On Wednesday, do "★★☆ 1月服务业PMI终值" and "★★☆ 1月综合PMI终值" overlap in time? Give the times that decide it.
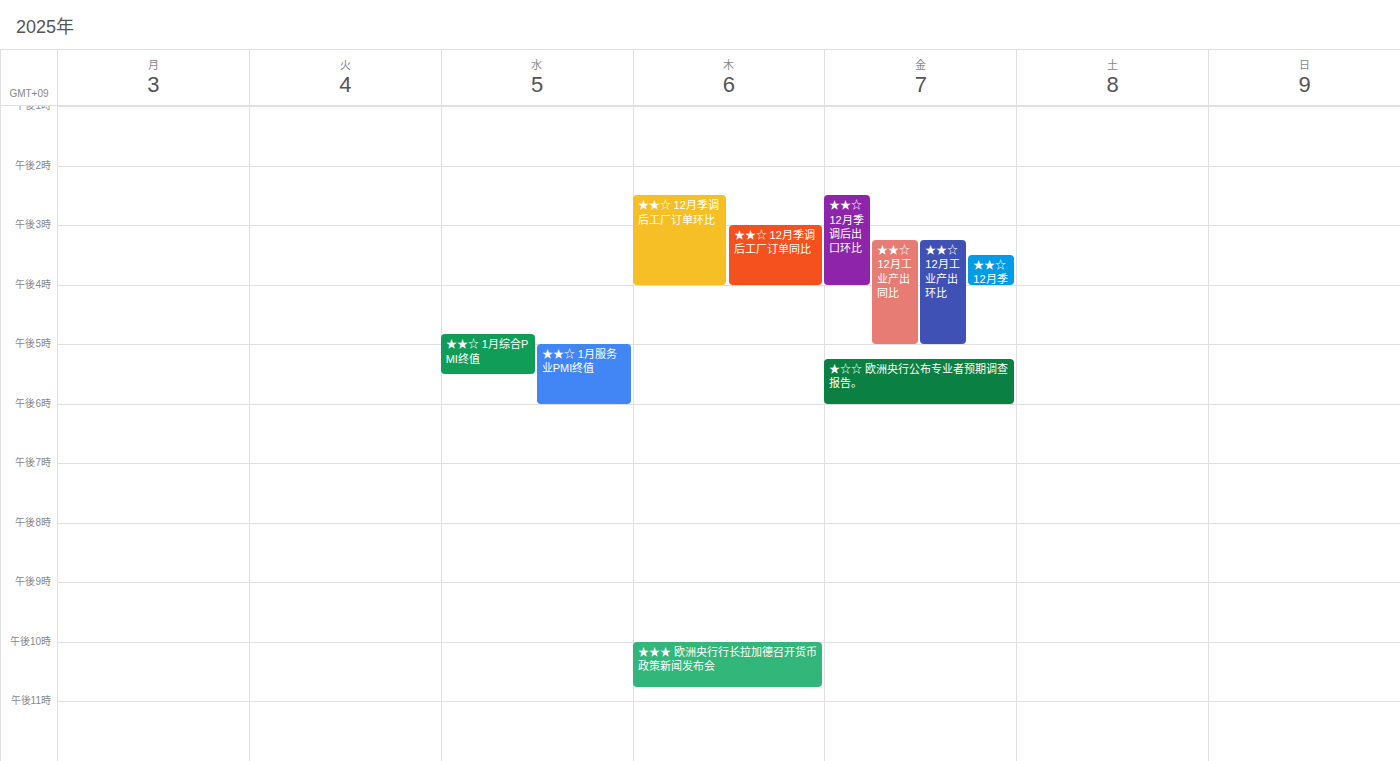
"★★☆ 1月服务业PMI终值" starts at 17:00, before "★★☆ 1月综合PMI终值" ends at 17:30 -- they overlap.